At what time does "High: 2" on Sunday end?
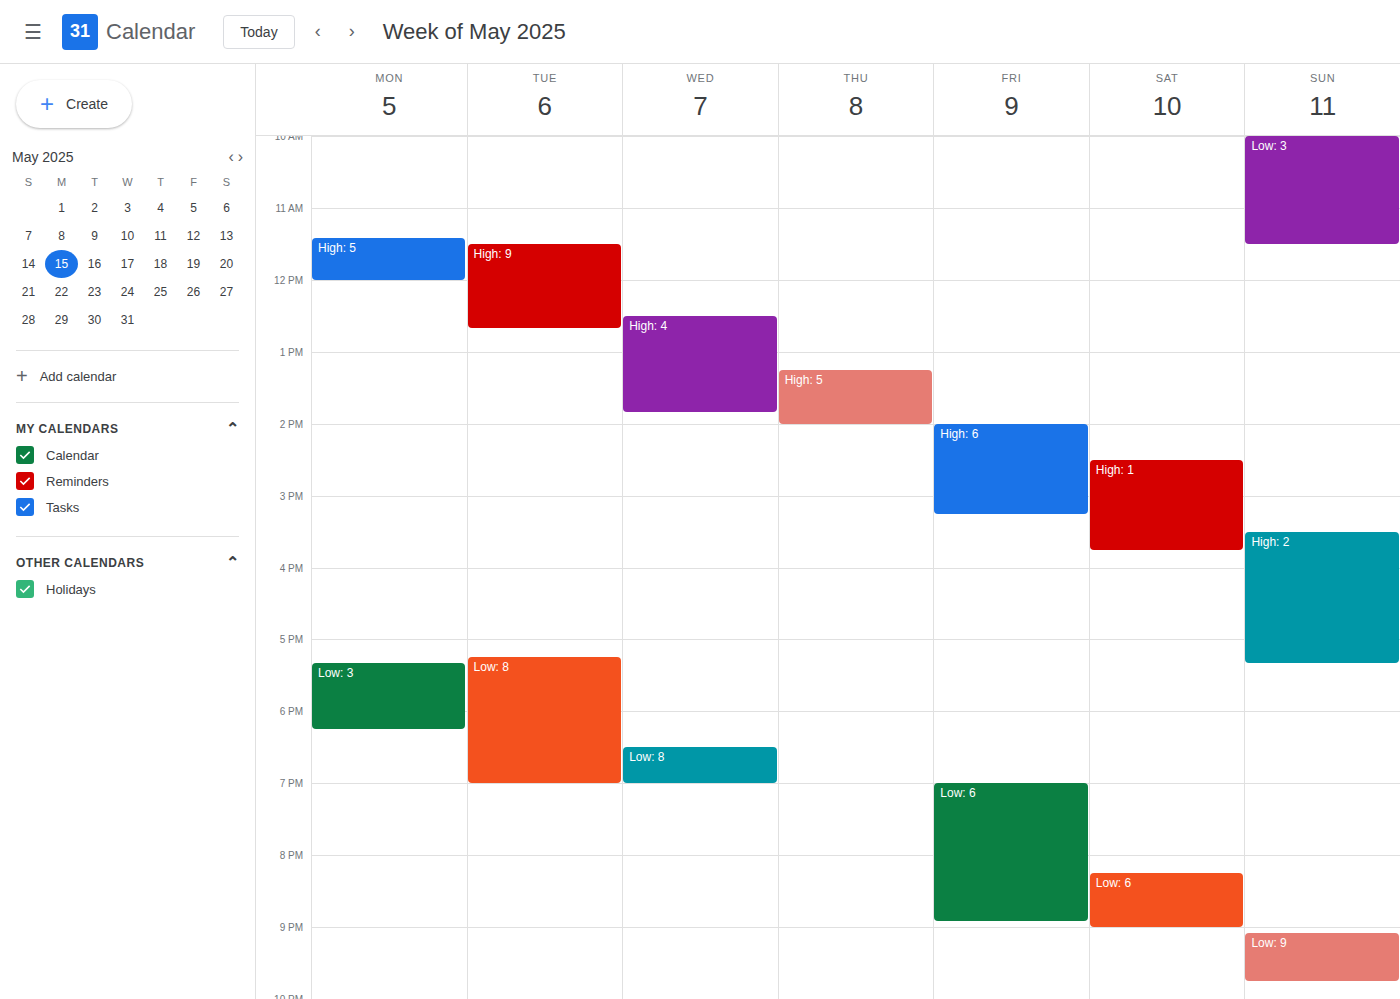
5:20 PM